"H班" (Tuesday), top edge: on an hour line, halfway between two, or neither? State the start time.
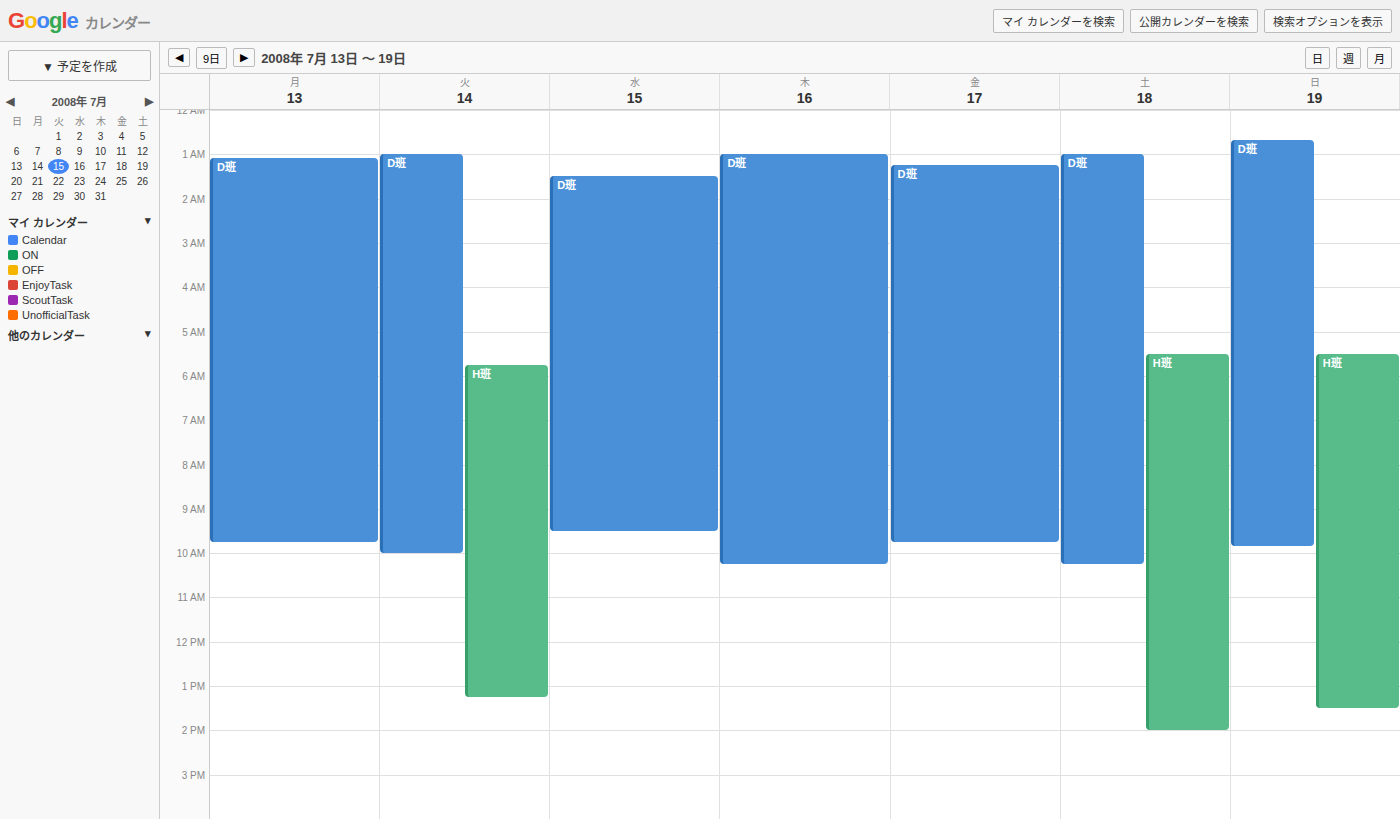
5:45 AM -- neither: three quarters of the way from the 5 AM line to the 6 AM line.